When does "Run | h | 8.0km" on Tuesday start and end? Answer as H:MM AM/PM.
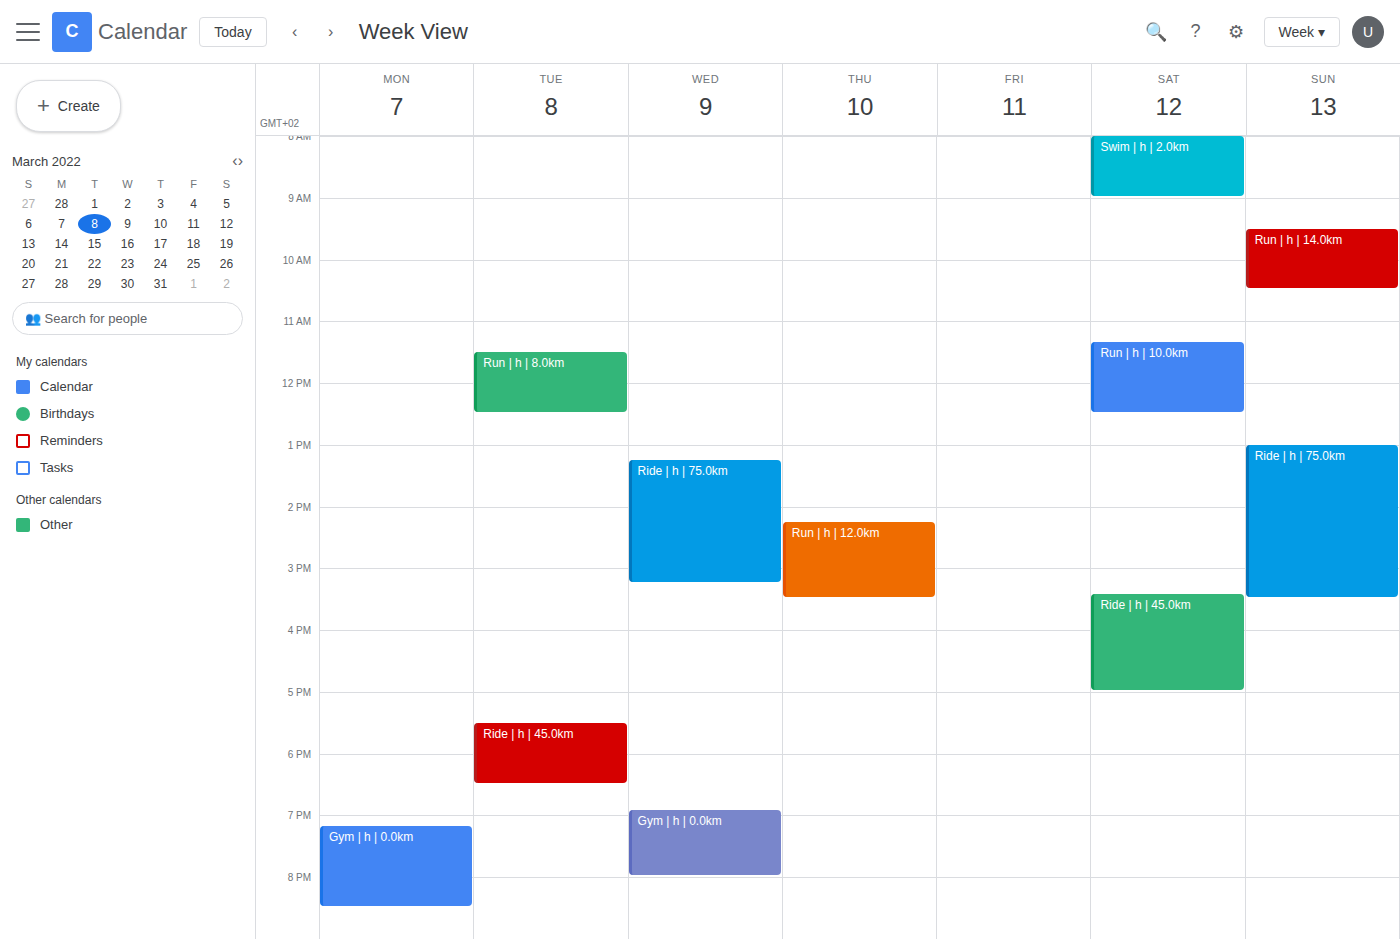
11:30 AM to 12:30 PM